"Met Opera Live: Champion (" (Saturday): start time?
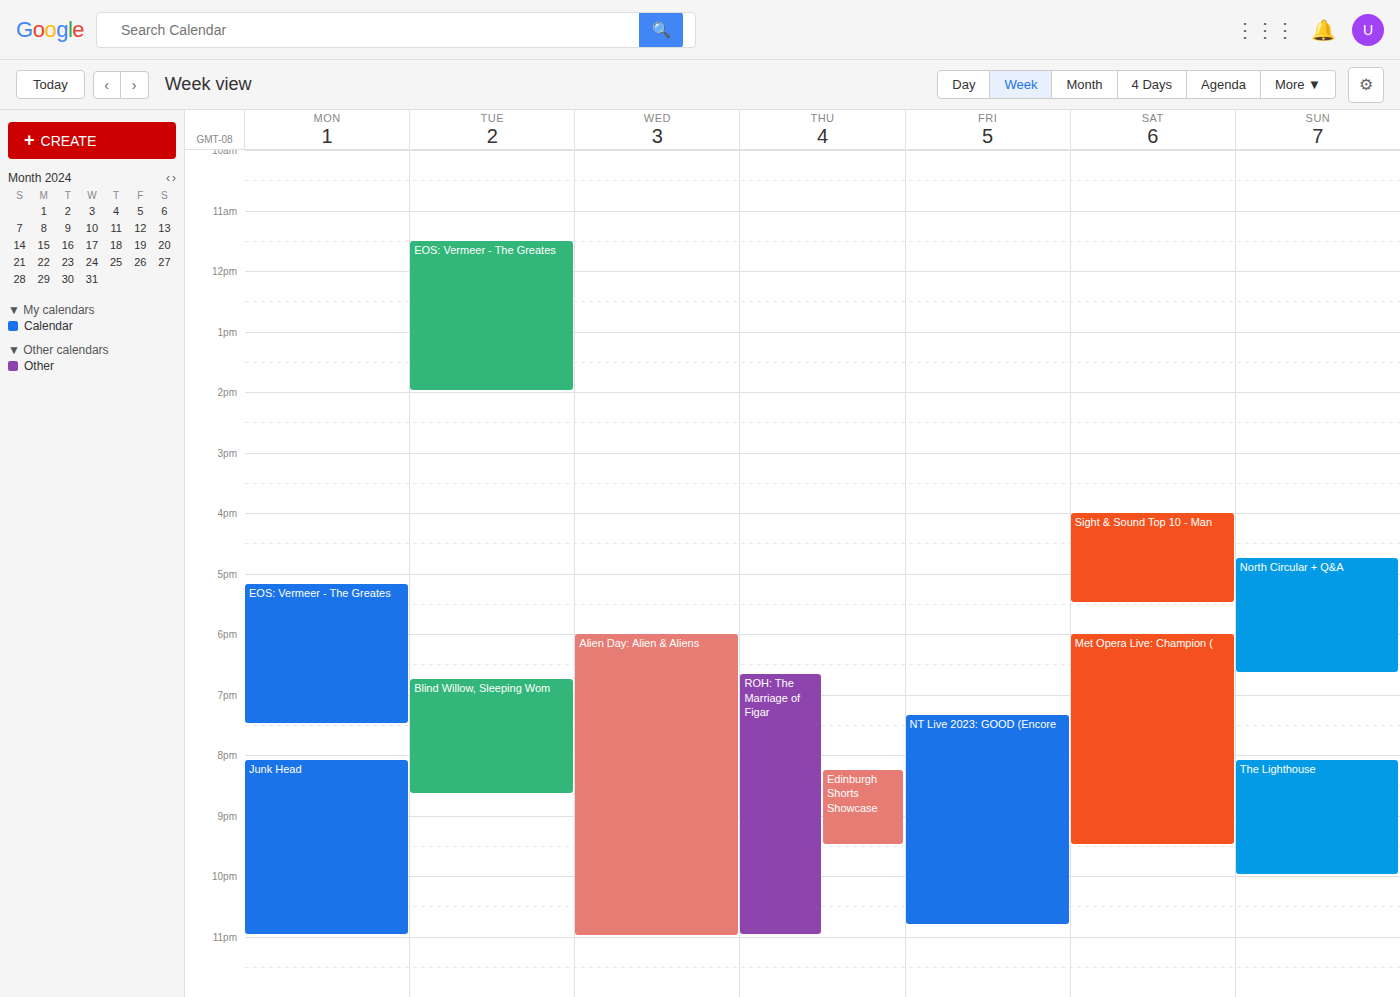
6:00 PM